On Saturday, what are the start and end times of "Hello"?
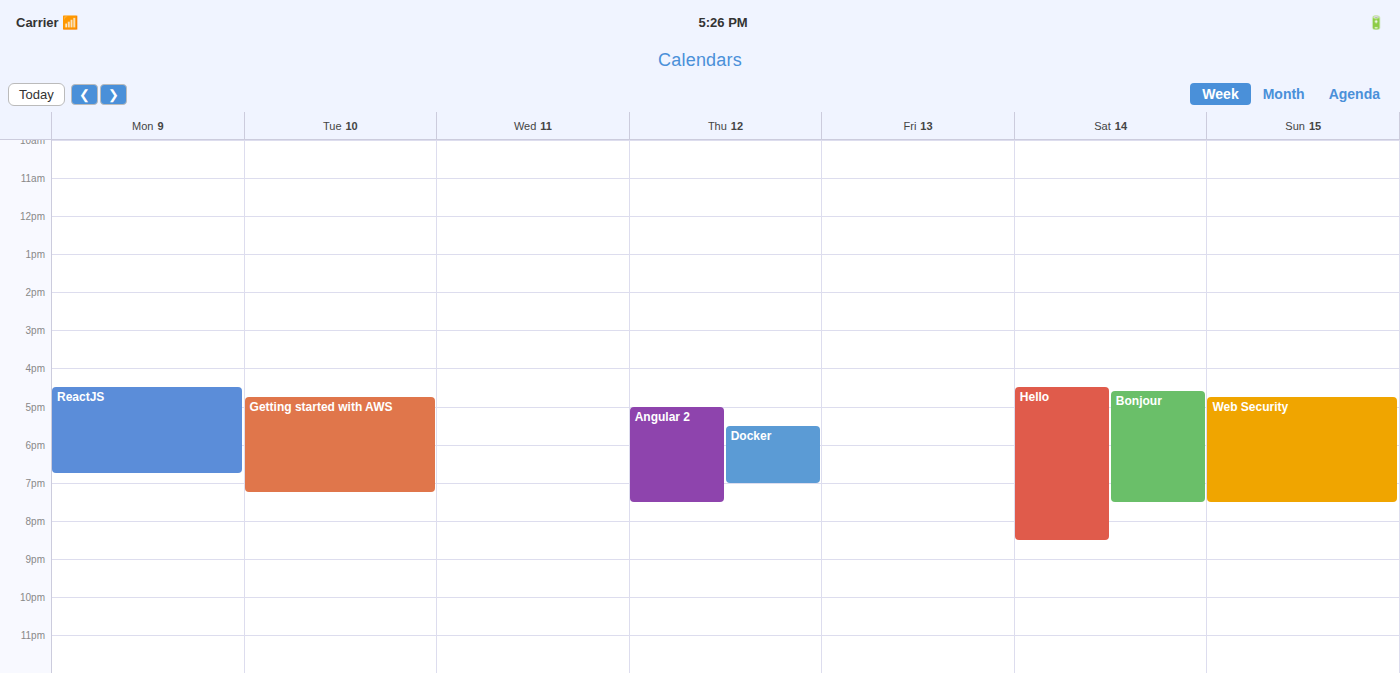
4:30 PM to 8:30 PM